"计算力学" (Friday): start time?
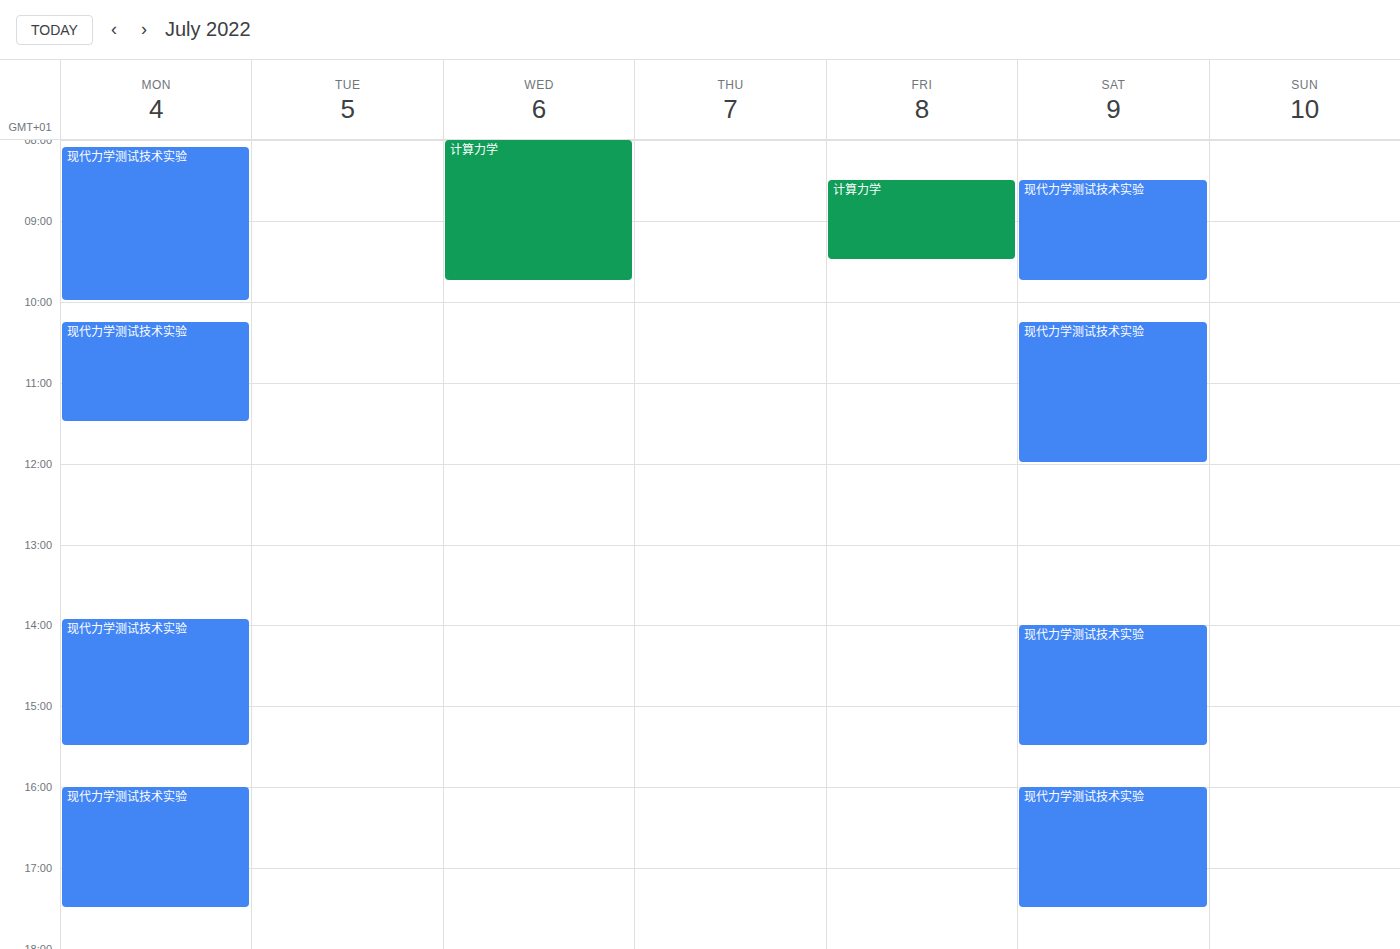
8:30 AM